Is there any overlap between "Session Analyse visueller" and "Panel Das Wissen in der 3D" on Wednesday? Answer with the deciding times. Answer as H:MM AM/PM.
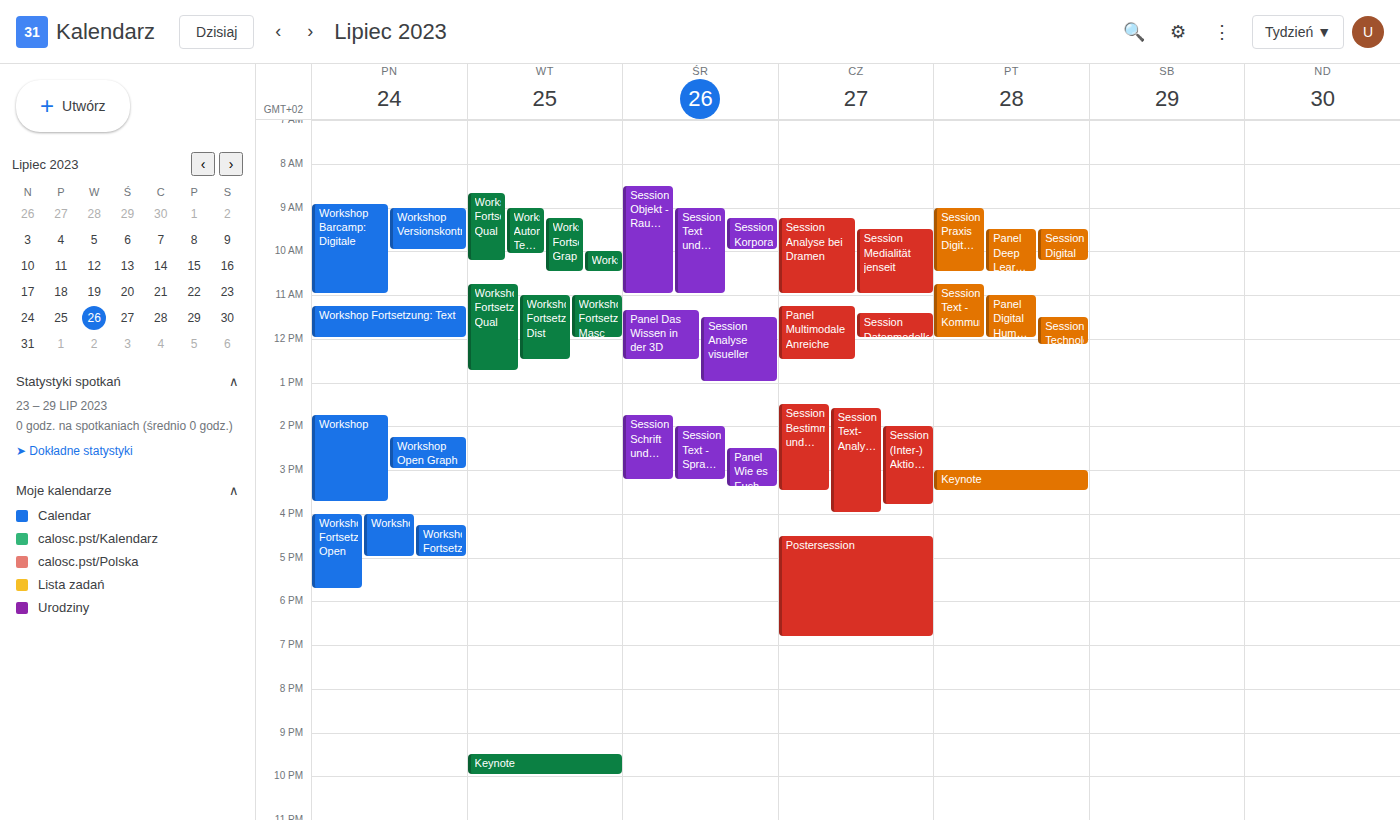
"Session Analyse visueller" starts at 11:30 AM, before "Panel Das Wissen in der 3D" ends at 12:30 PM -- they overlap.